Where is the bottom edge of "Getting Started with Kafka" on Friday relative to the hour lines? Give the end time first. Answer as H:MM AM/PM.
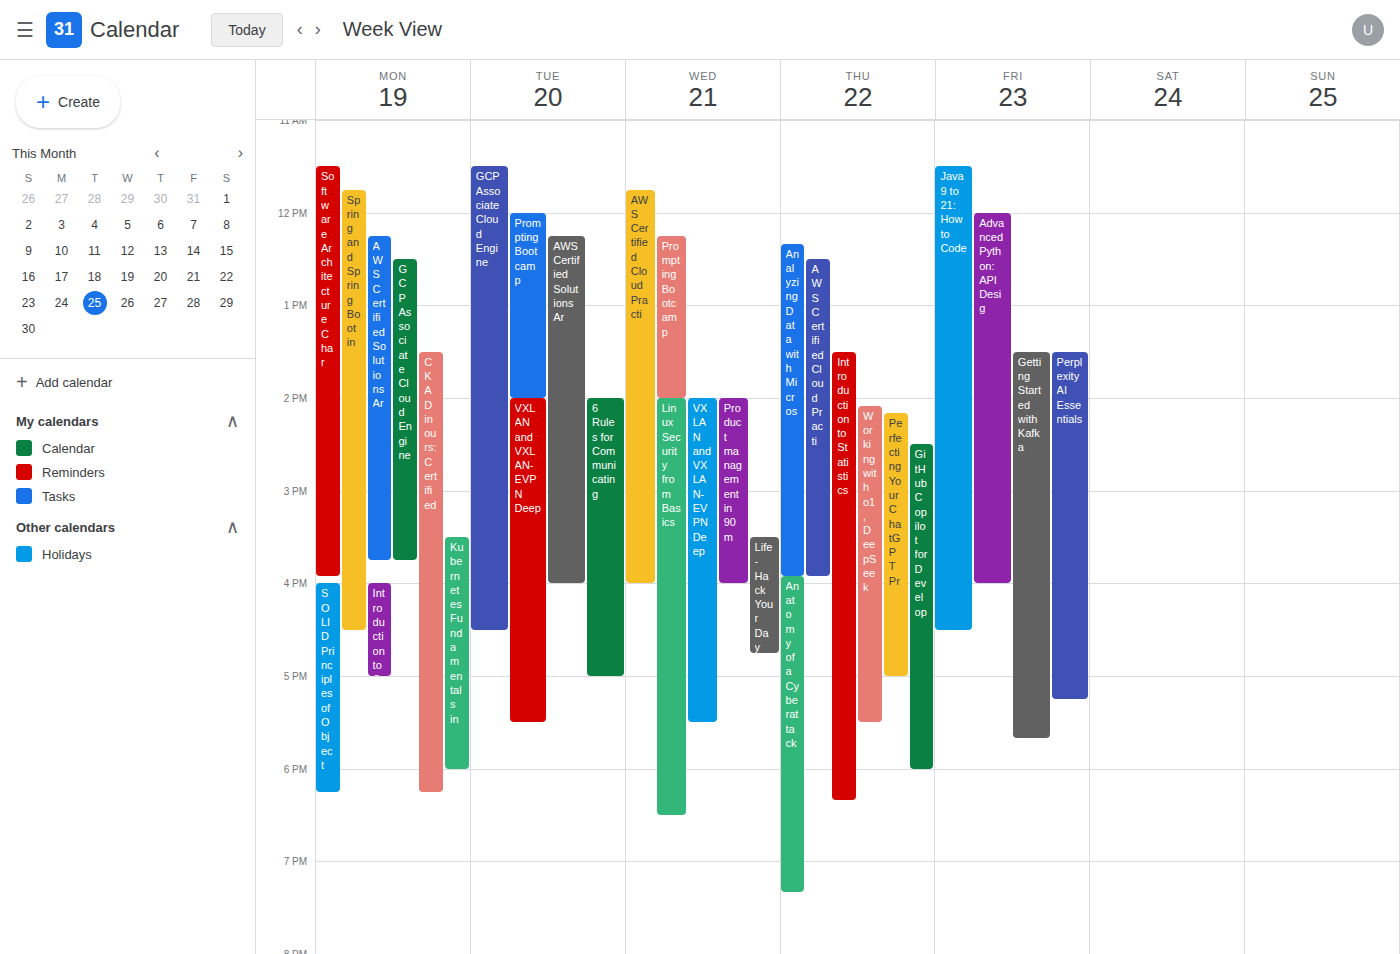
5:40 PM -- neither: 40 minutes below the 5 PM line and 20 minutes above the 6 PM line.